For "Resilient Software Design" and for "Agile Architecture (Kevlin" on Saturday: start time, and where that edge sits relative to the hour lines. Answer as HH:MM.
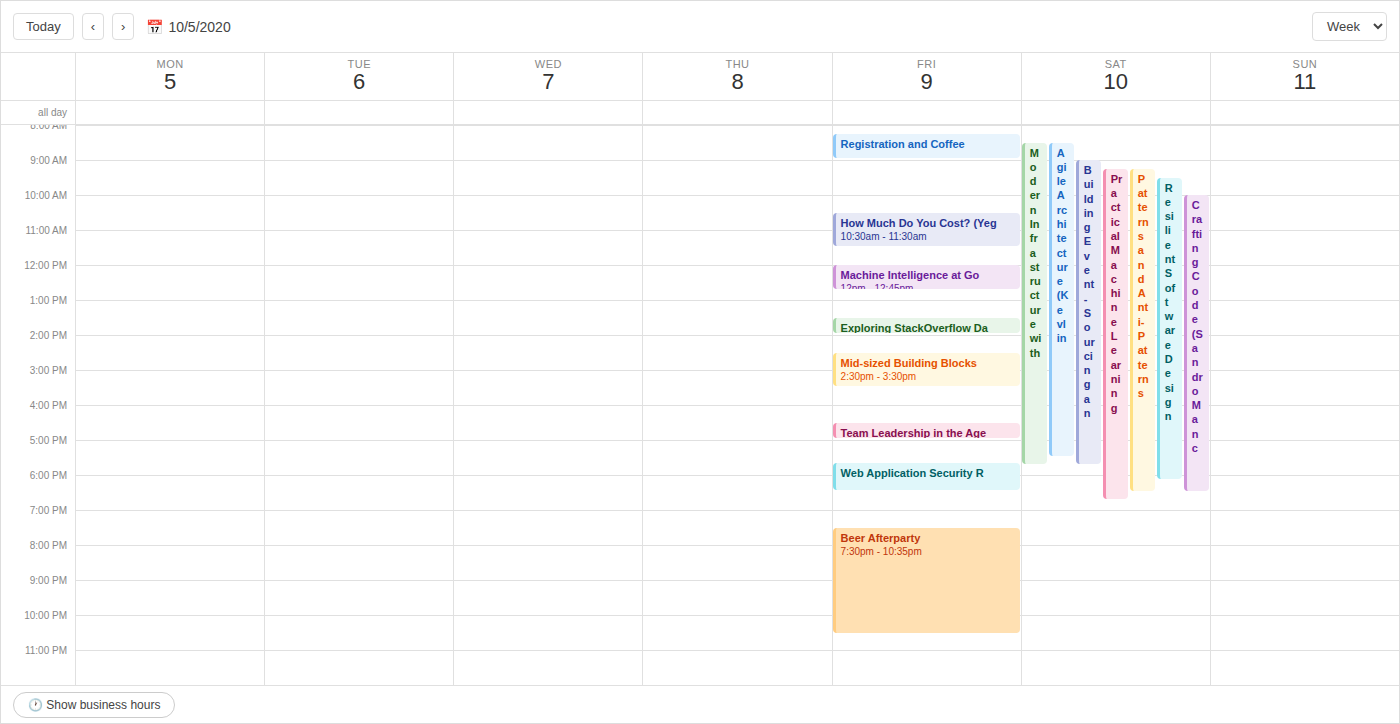
"Resilient Software Design": 09:30, halfway between the 09:00 and 10:00 lines. "Agile Architecture (Kevlin": 08:30, halfway between the 08:00 and 09:00 lines.